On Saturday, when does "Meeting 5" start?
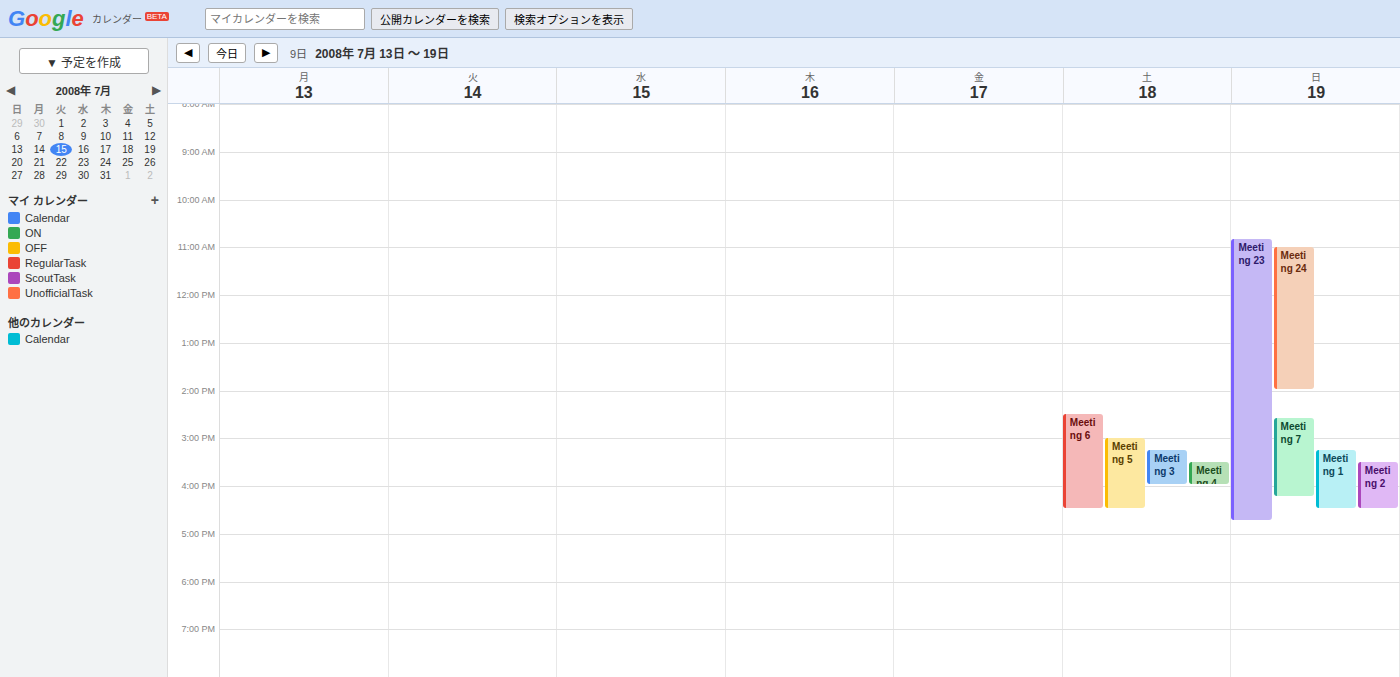
3:00 PM